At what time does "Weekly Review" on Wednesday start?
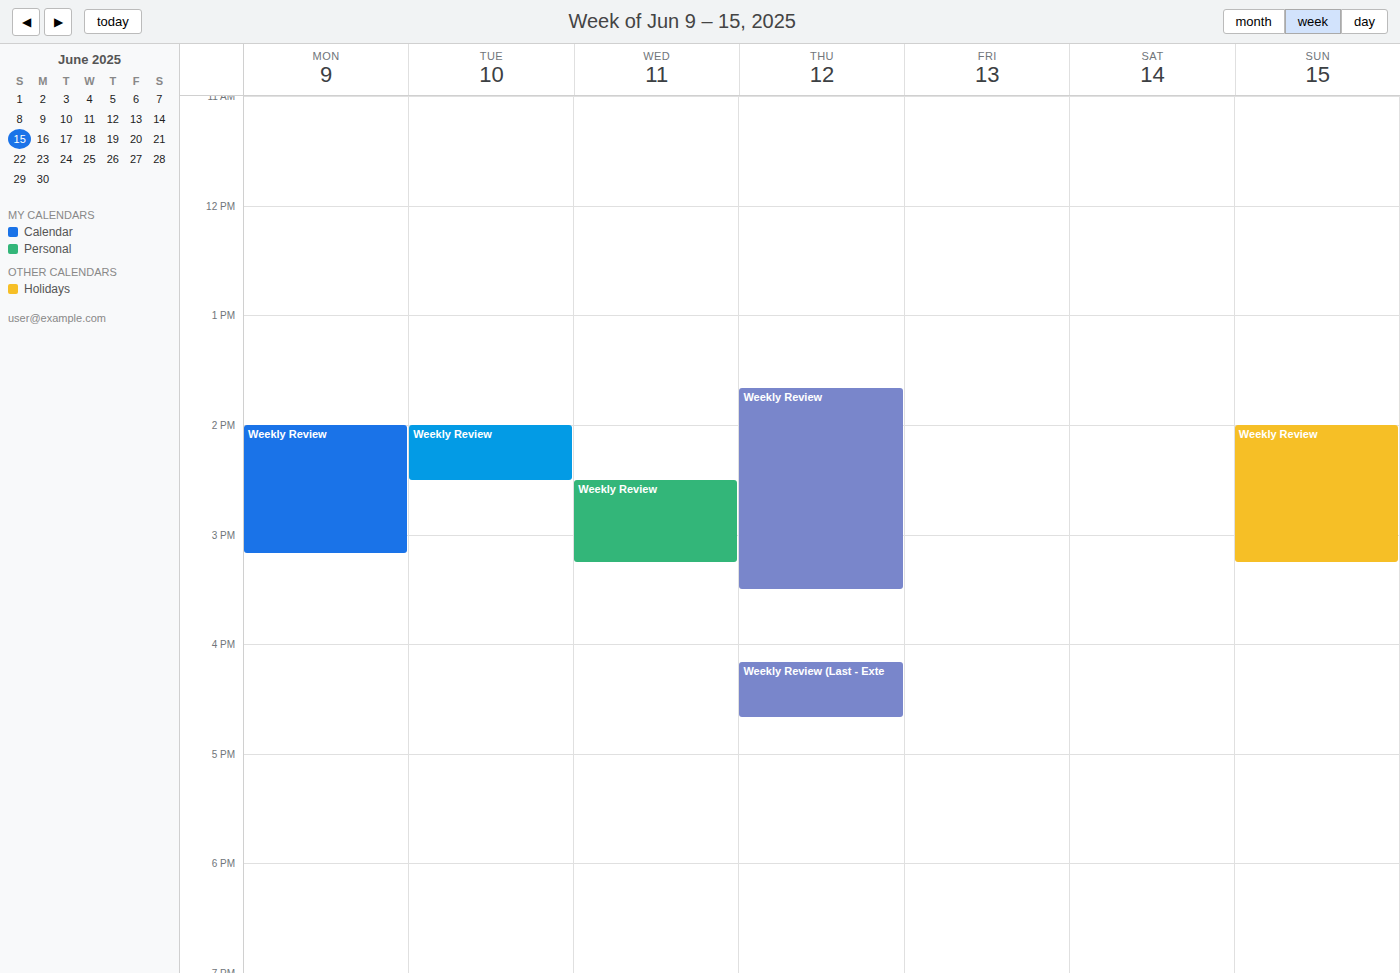
2:30 PM